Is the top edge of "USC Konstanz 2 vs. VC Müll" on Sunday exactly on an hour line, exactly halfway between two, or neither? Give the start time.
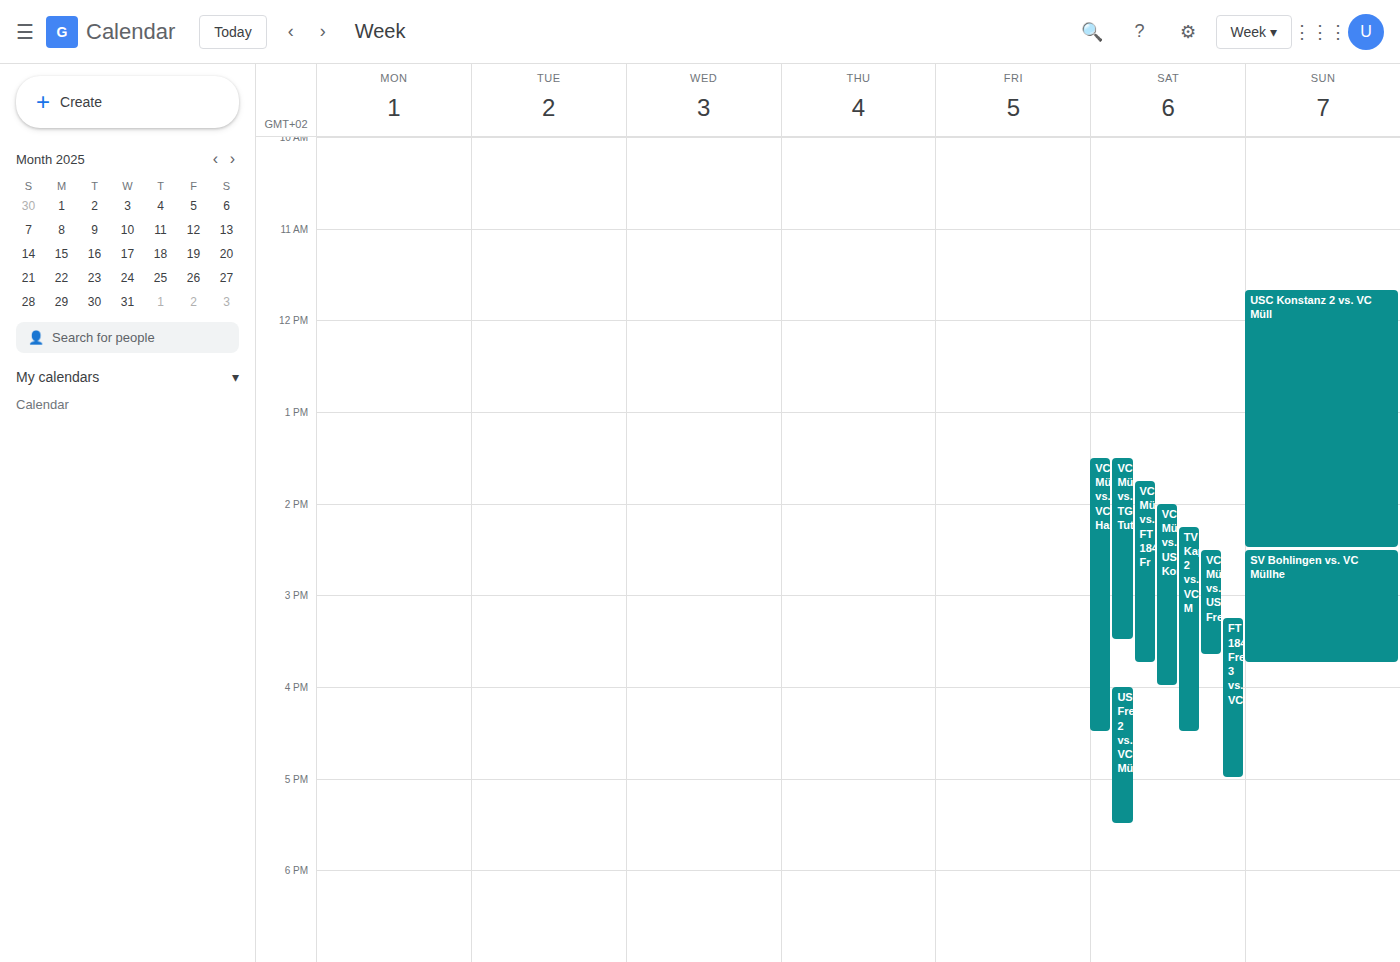
11:40 AM -- neither: 40 minutes below the 11 AM line and 20 minutes above the 12 PM line.